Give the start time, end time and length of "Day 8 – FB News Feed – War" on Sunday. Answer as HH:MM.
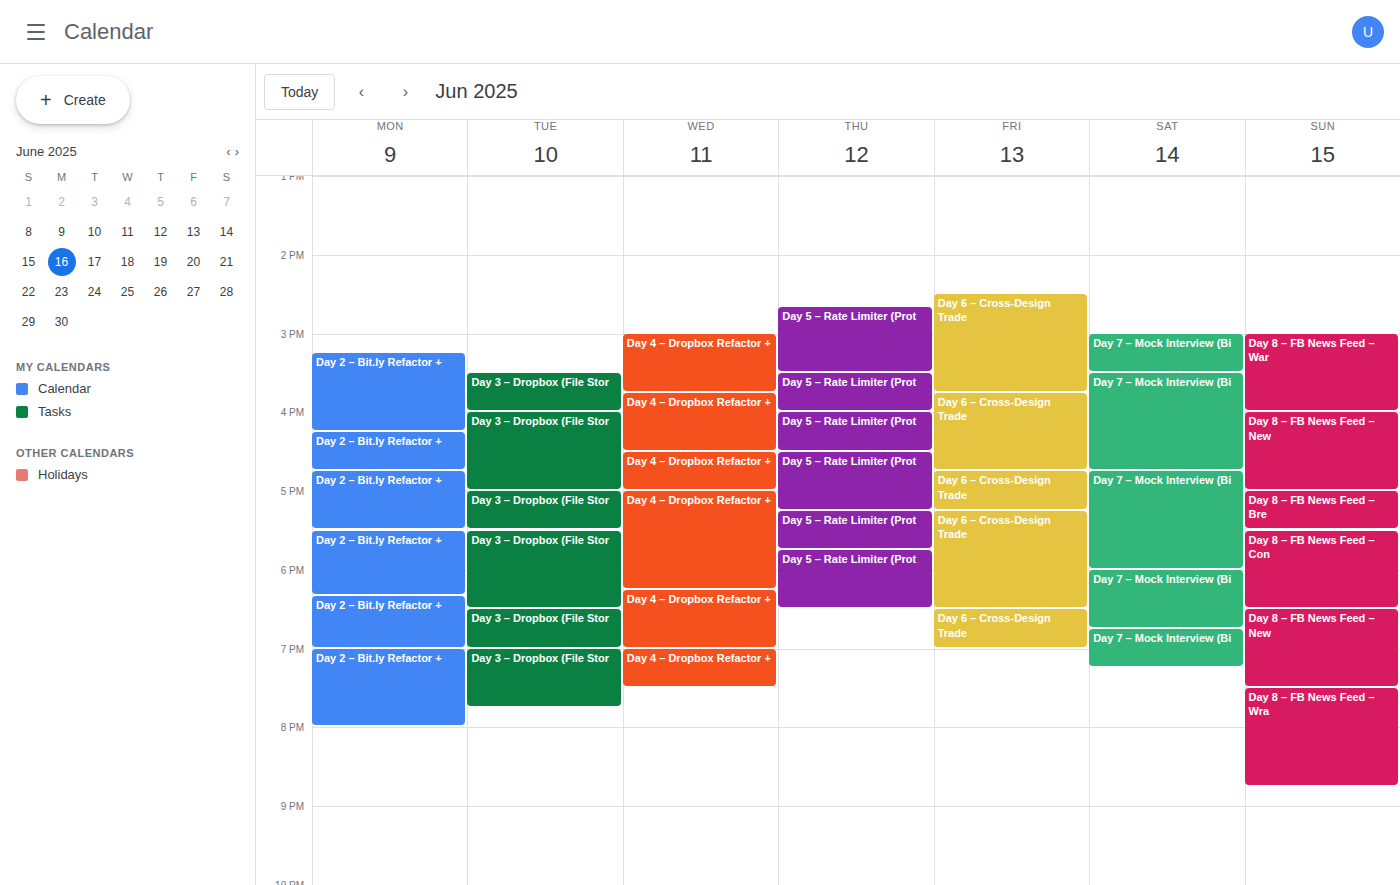
15:00 to 16:00, 1 hour